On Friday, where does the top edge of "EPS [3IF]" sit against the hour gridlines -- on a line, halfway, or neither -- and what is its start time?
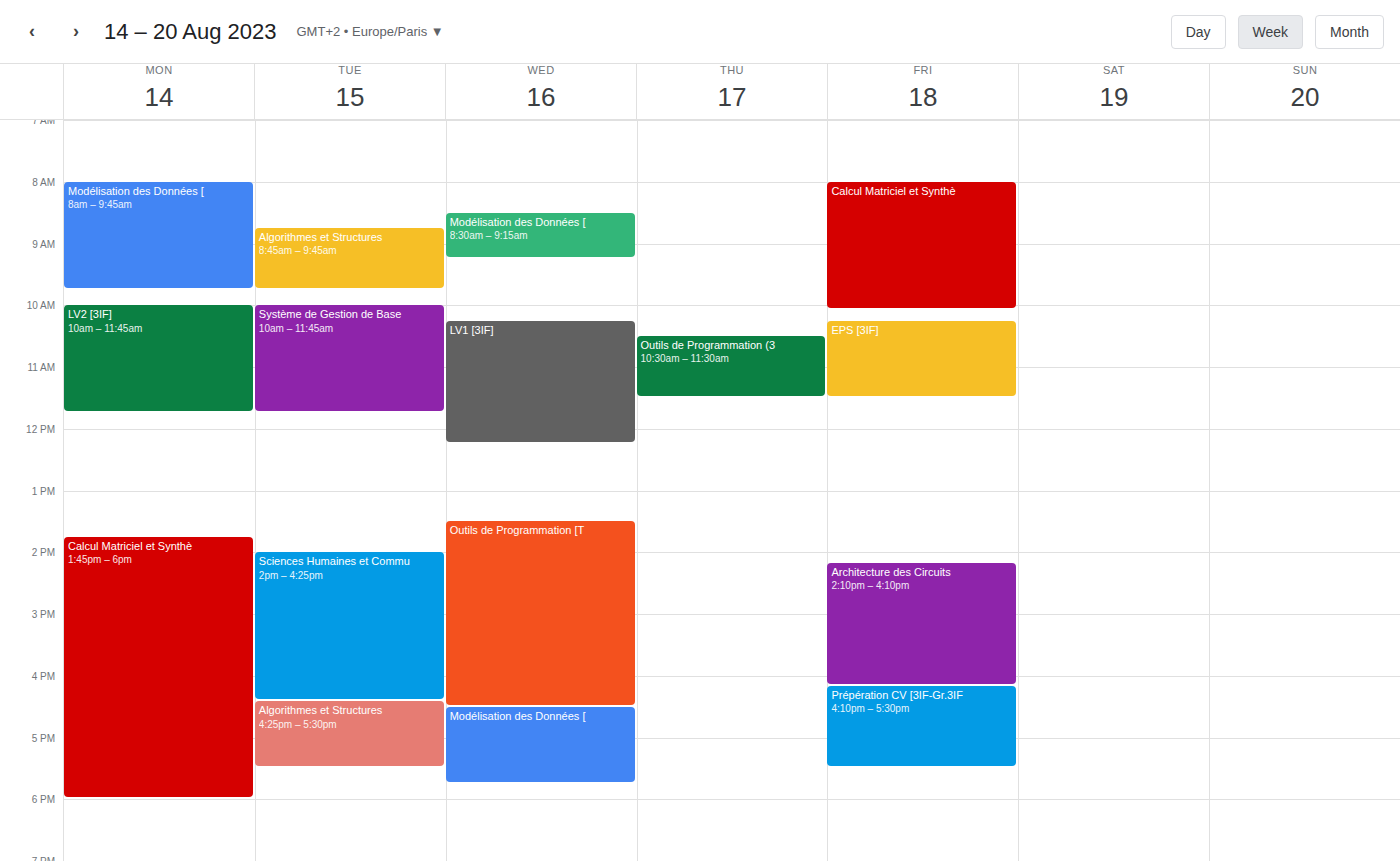
10:15 AM -- neither: a quarter of the way from the 10 AM line to the 11 AM line.